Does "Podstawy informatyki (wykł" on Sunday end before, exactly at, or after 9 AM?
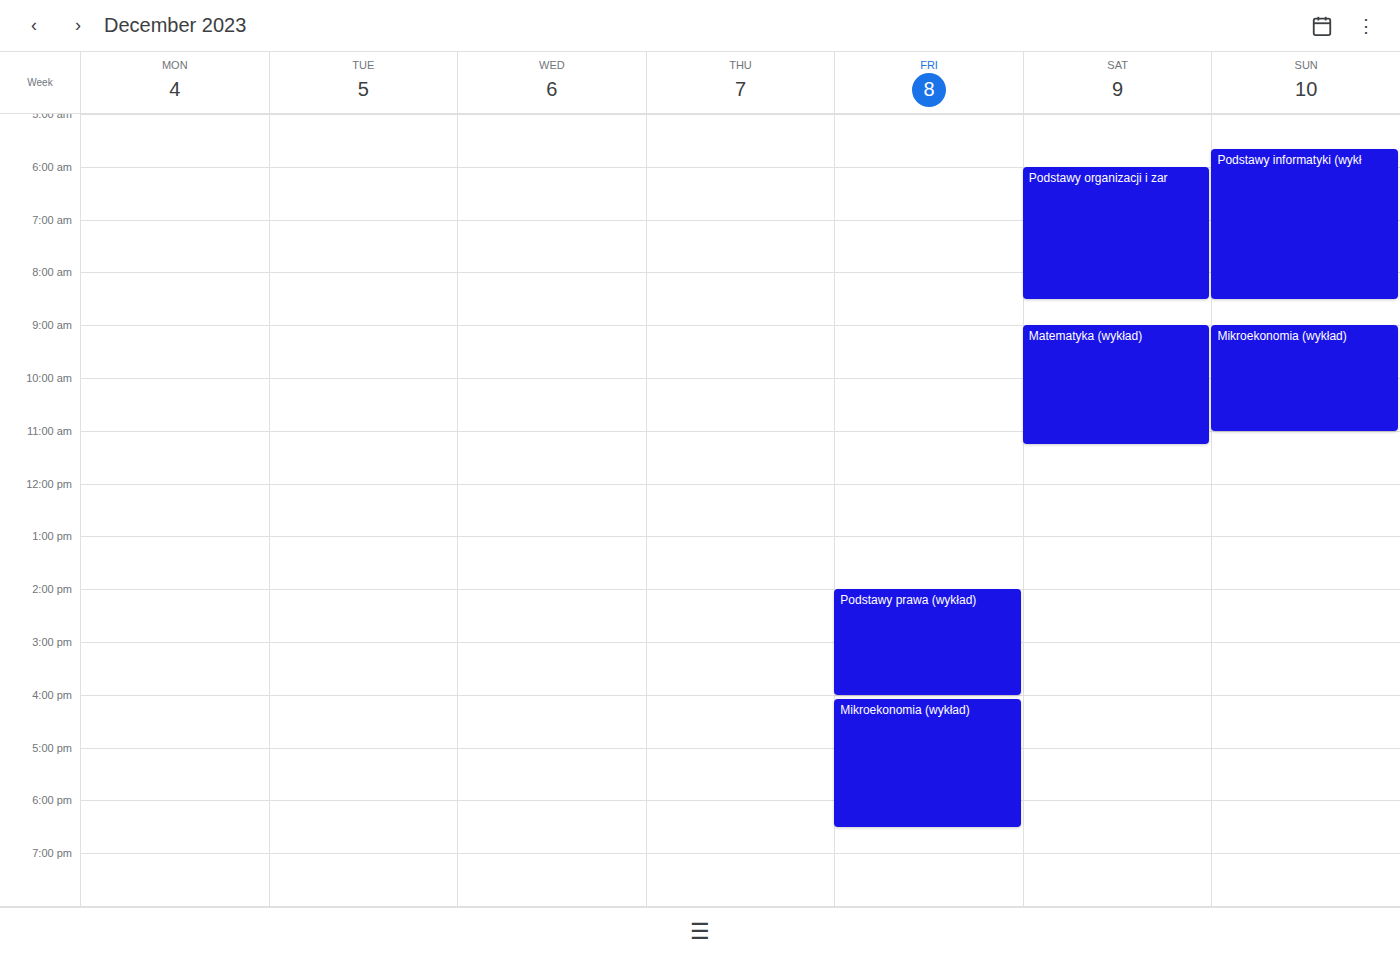
8:30 AM -- before 9 AM, 30 minutes above the 9 AM line.